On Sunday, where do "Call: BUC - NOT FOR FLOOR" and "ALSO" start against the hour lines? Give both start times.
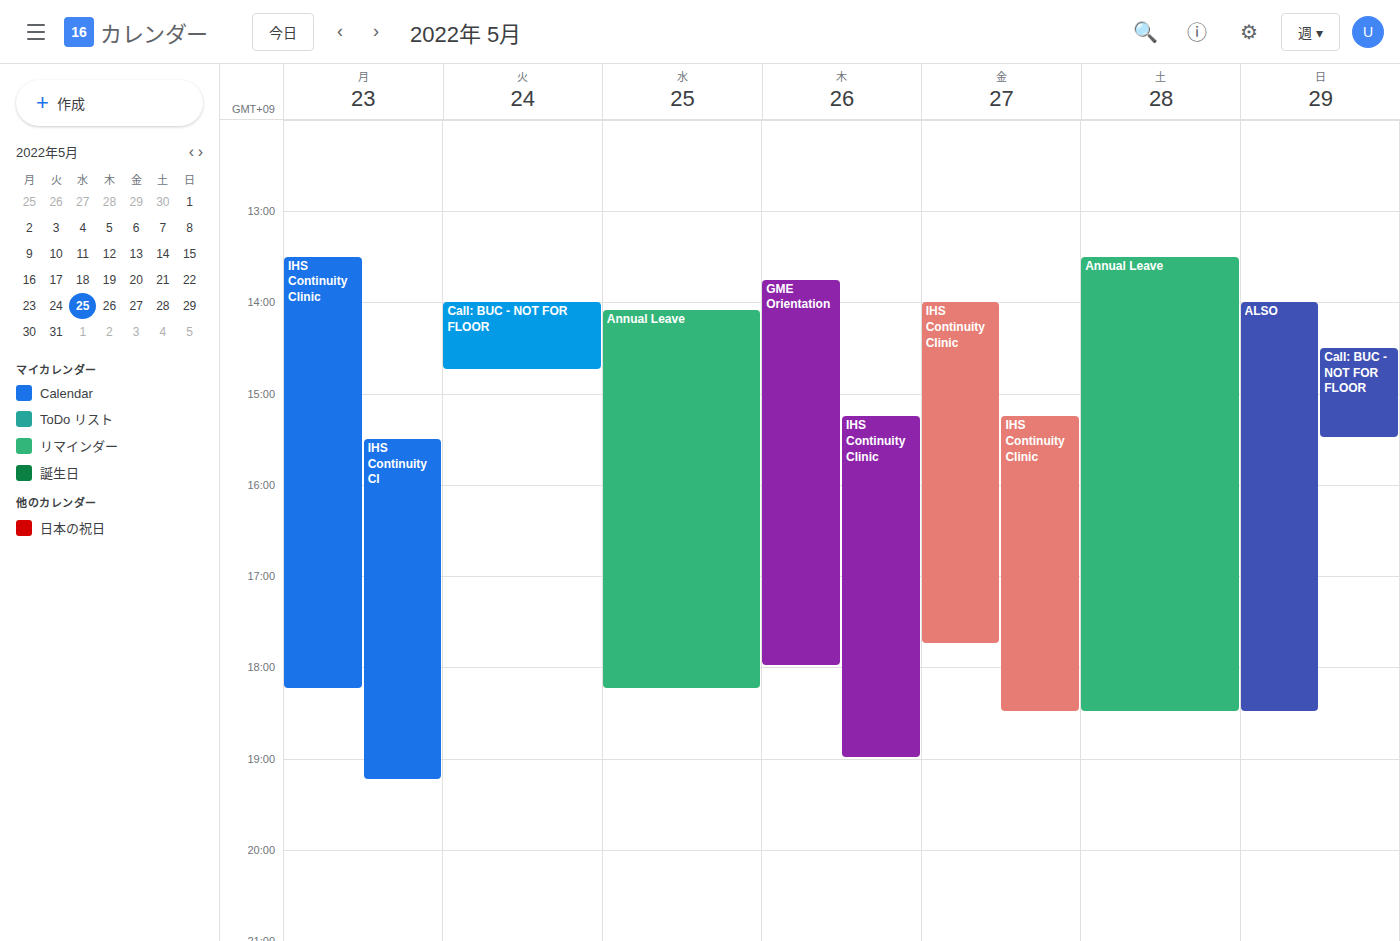
"Call: BUC - NOT FOR FLOOR": 2:30 PM, halfway between the 2 PM and 3 PM lines. "ALSO": 2:00 PM, exactly on the 2 PM line.